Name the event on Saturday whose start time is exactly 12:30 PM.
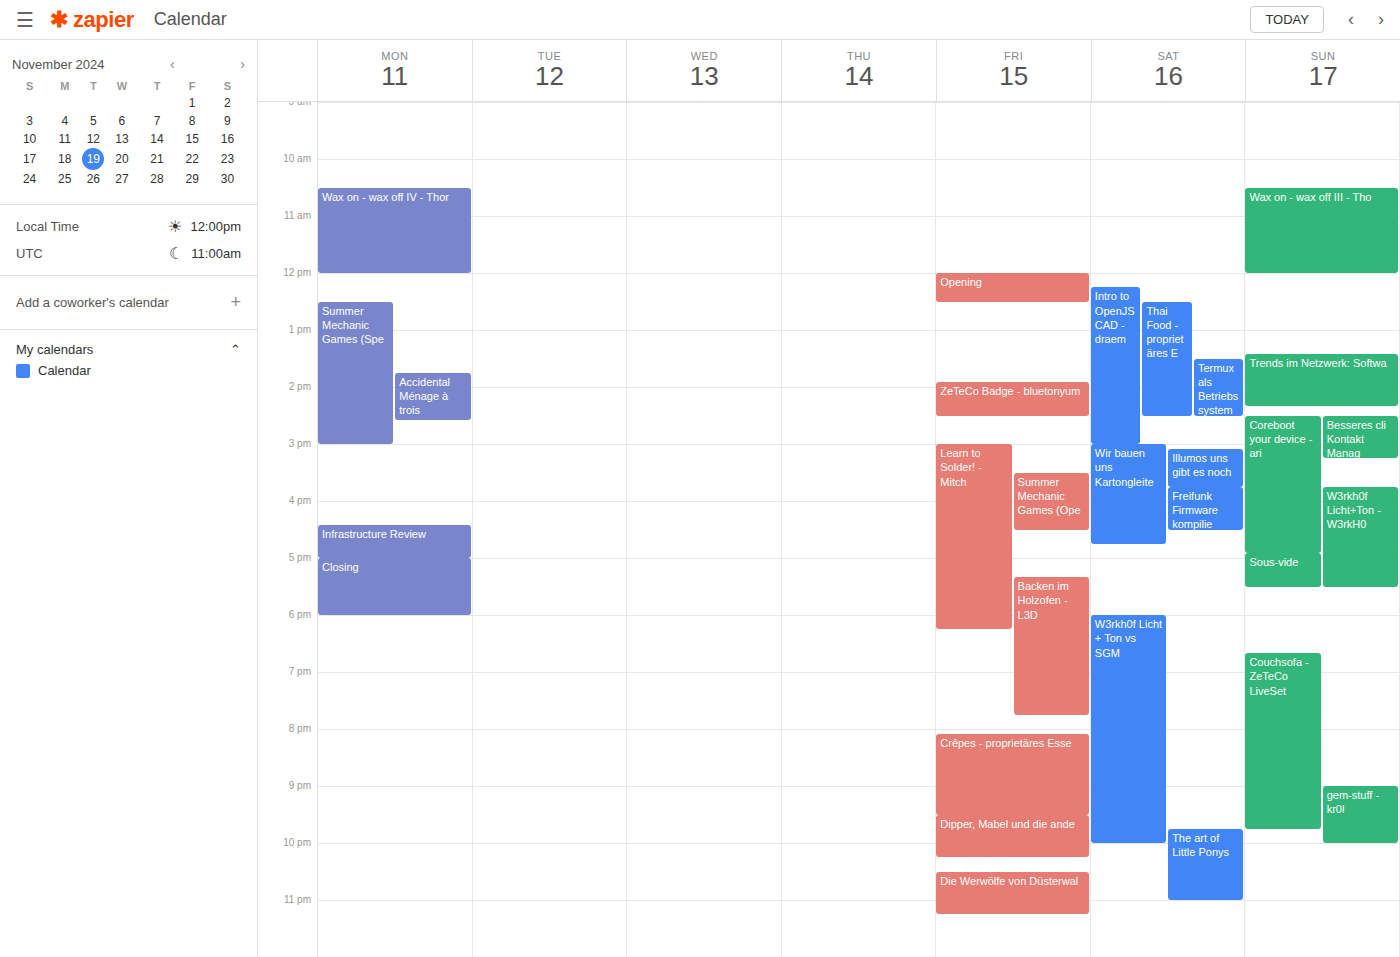
"Thai Food - proprietäres E"